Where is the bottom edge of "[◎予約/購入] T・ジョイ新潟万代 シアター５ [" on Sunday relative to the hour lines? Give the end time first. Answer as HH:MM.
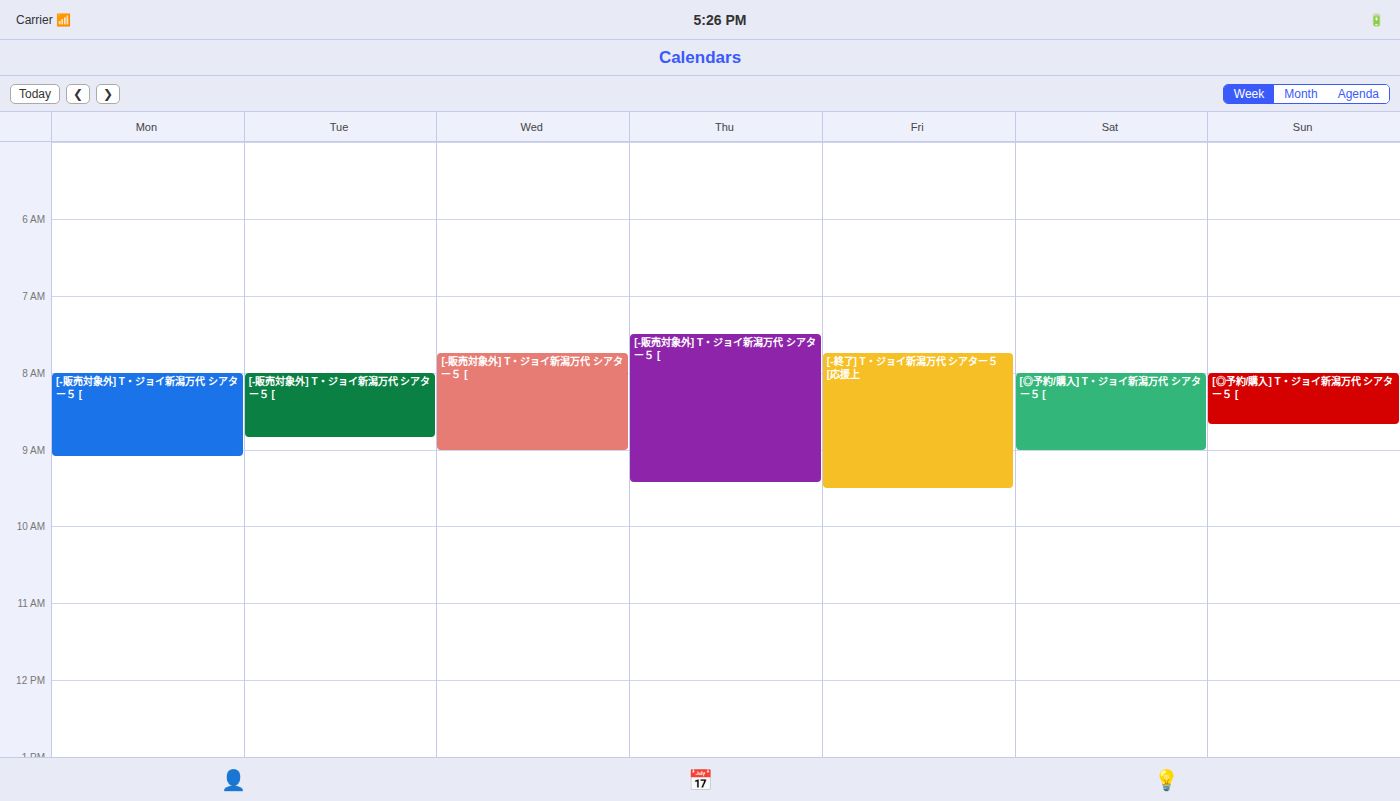
08:40 -- neither: 40 minutes below the 08:00 line and 20 minutes above the 09:00 line.